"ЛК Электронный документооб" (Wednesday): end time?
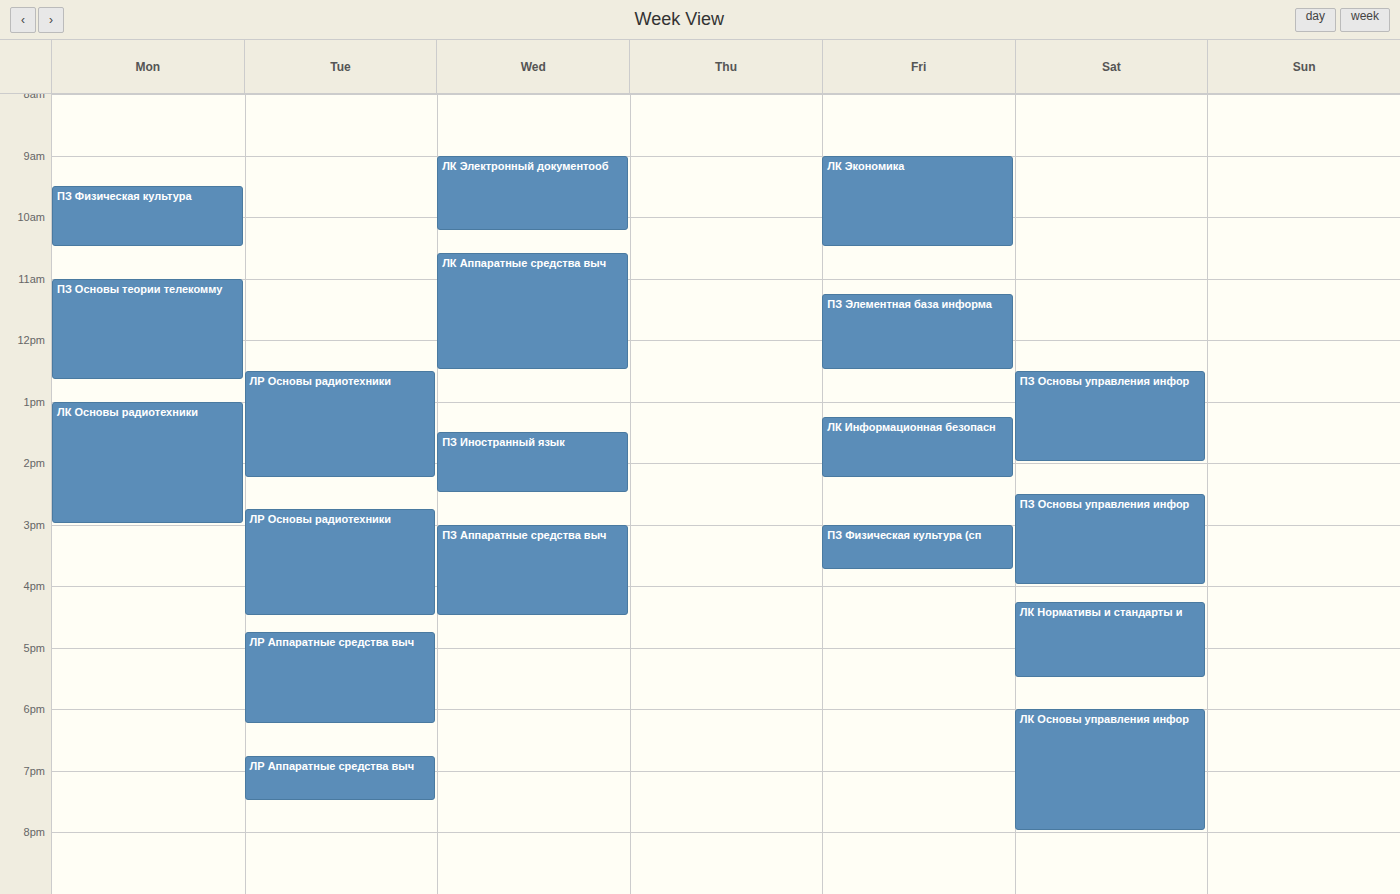
10:15 AM